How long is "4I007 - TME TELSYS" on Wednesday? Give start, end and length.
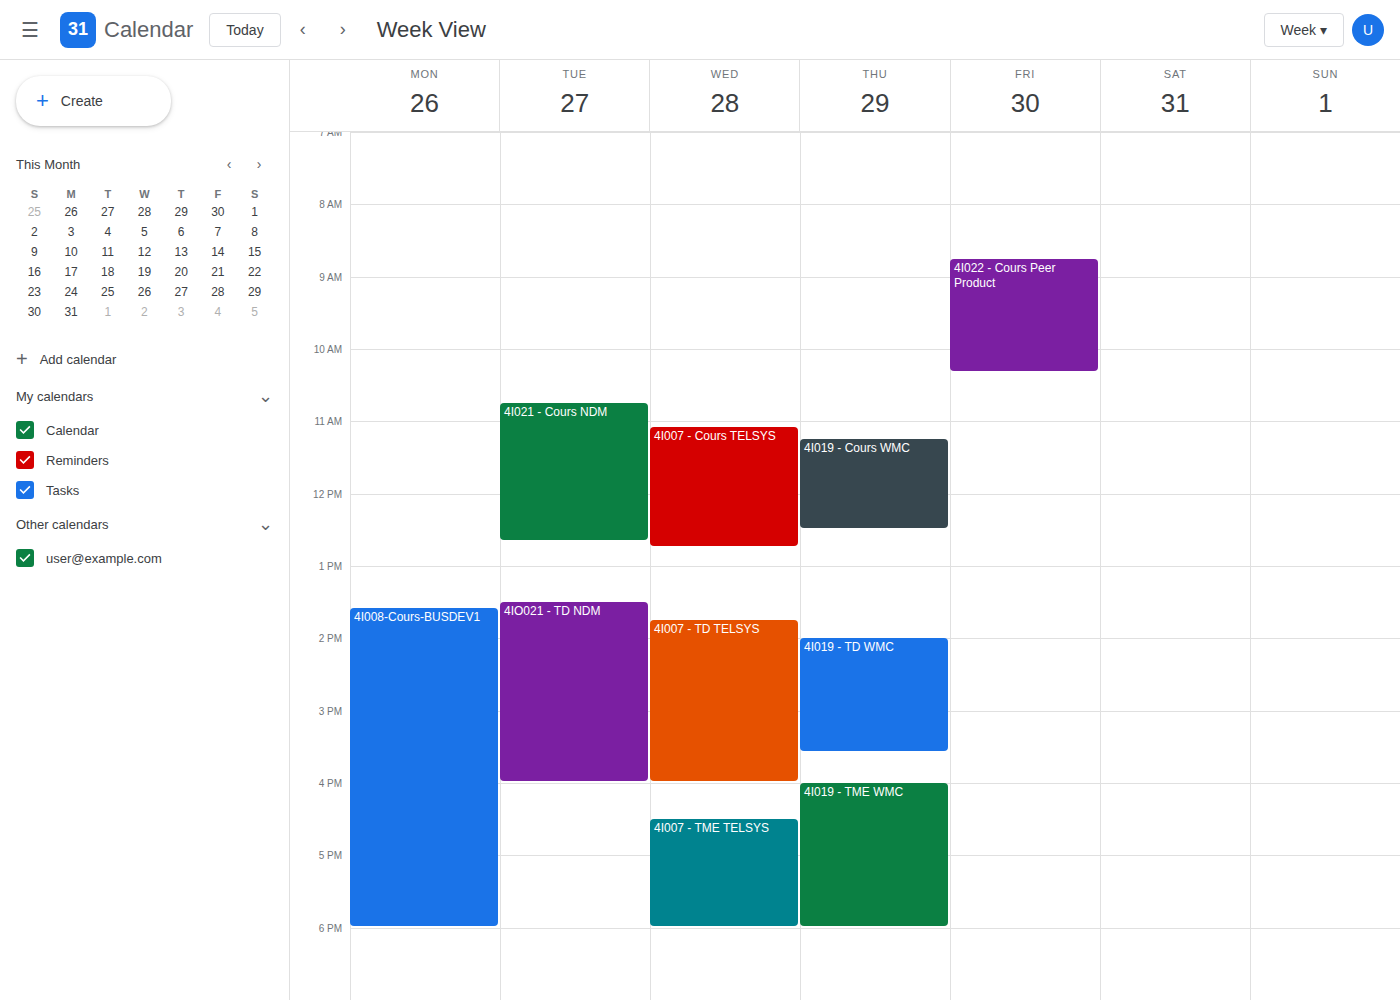
16:30 to 18:00, 1 hour 30 minutes